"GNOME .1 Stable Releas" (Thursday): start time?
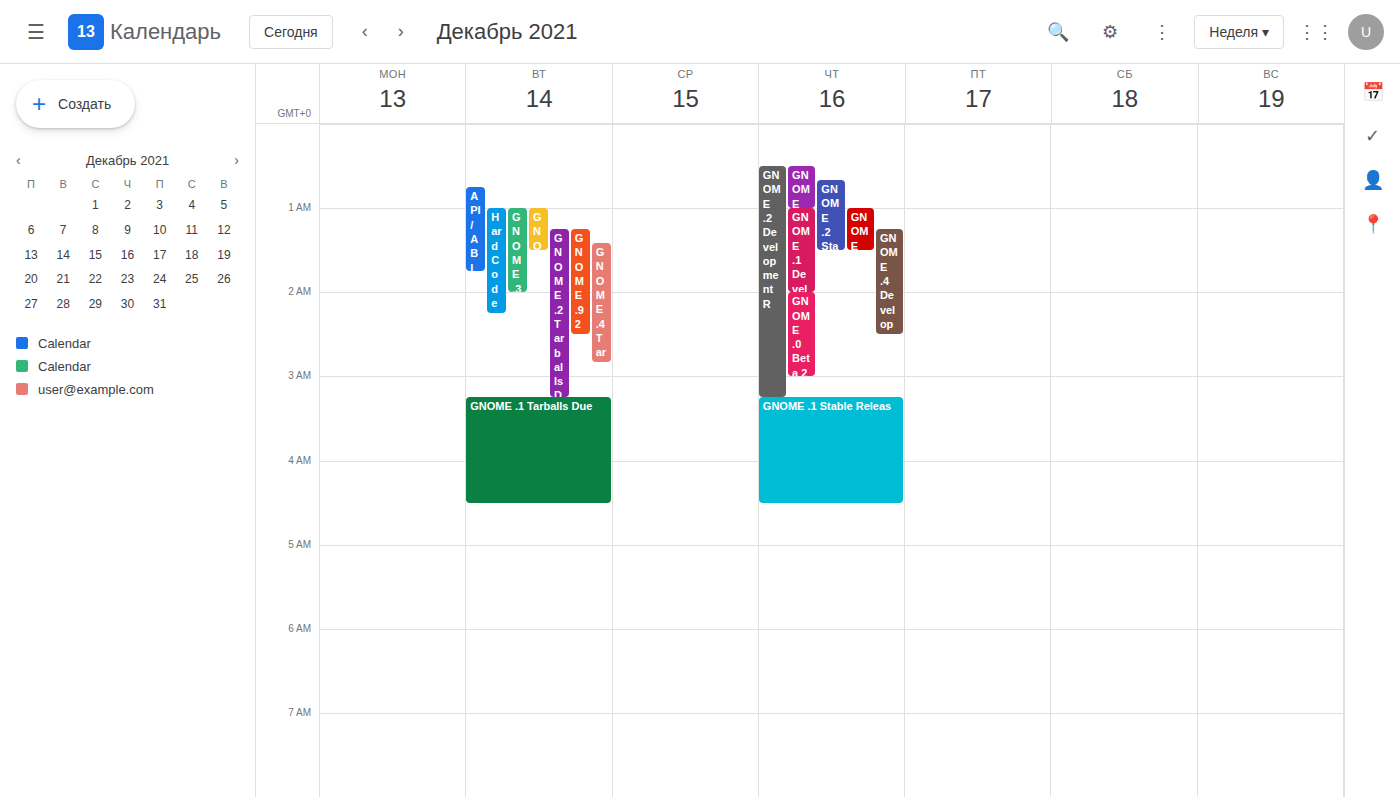
3:15 AM